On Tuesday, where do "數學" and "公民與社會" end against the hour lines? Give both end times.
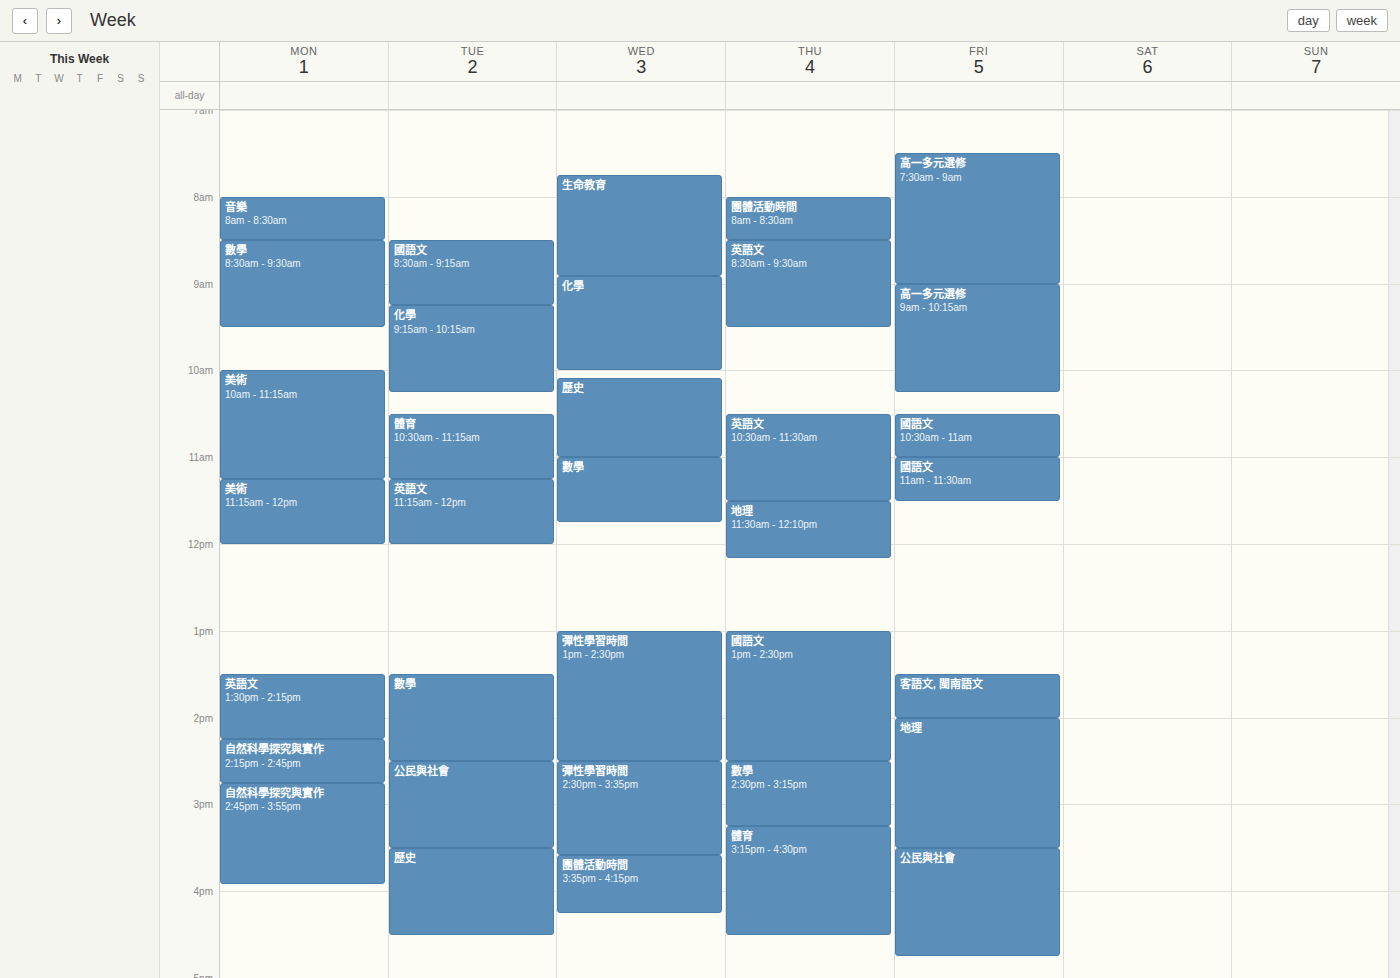
"數學": 2:30 PM, halfway between the 2 PM and 3 PM lines. "公民與社會": 3:30 PM, halfway between the 3 PM and 4 PM lines.